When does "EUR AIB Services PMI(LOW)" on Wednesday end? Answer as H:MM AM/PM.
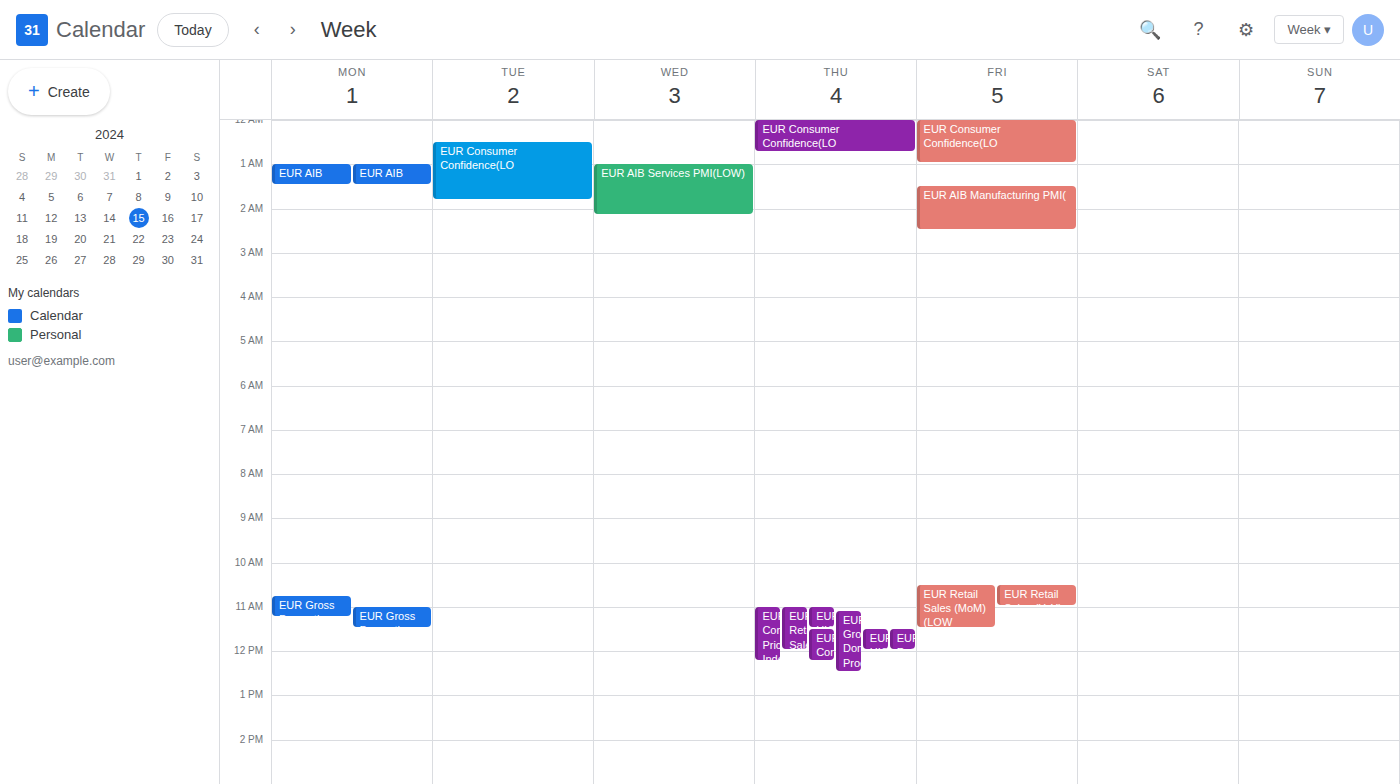
2:10 AM